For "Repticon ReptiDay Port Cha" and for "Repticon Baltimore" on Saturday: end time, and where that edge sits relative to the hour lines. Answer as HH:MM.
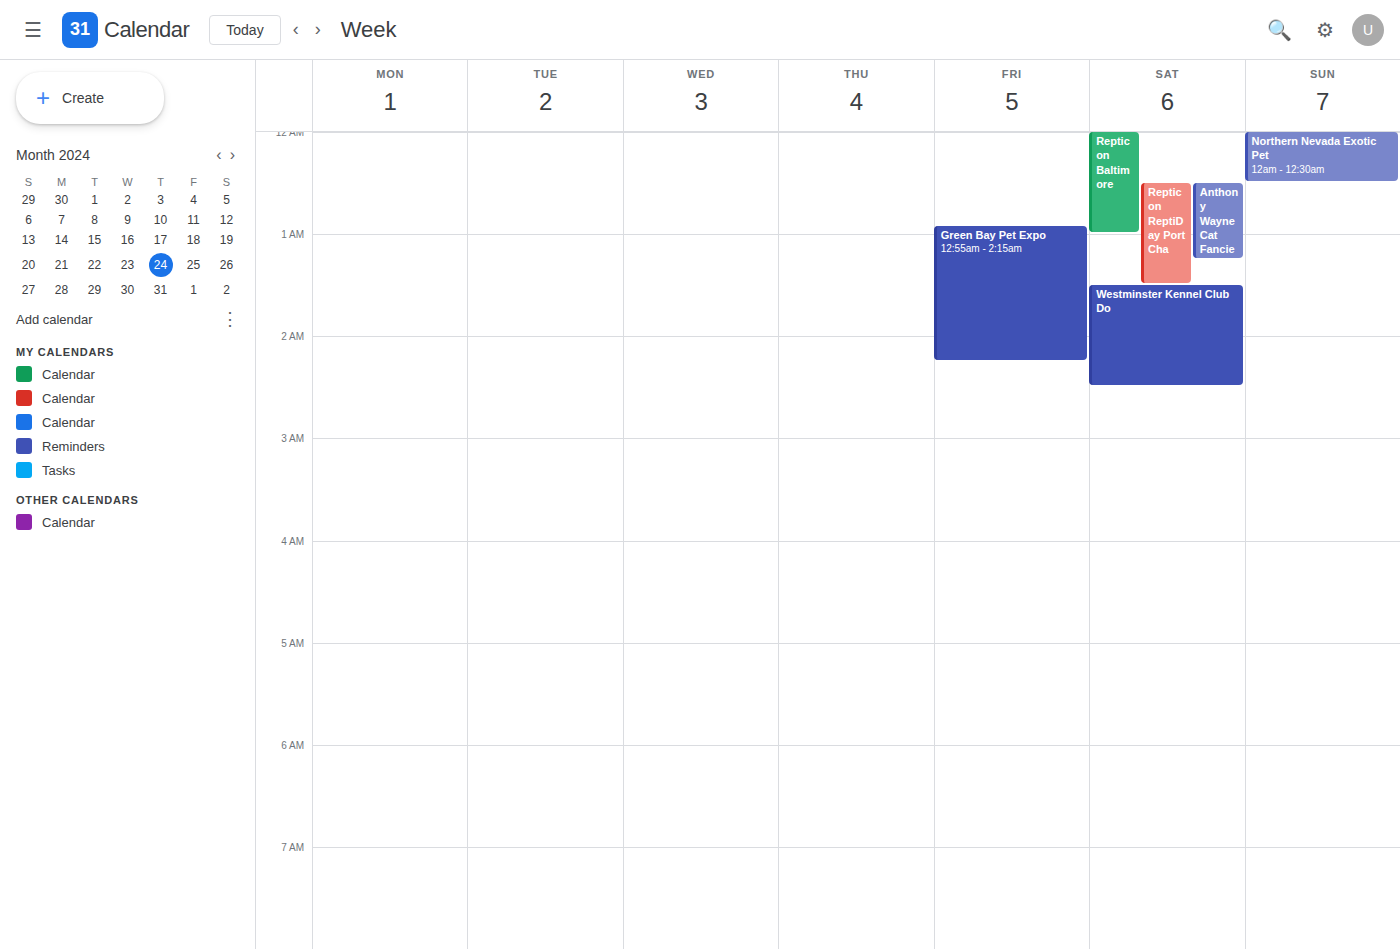
"Repticon ReptiDay Port Cha": 01:30, halfway between the 01:00 and 02:00 lines. "Repticon Baltimore": 01:00, exactly on the 01:00 line.